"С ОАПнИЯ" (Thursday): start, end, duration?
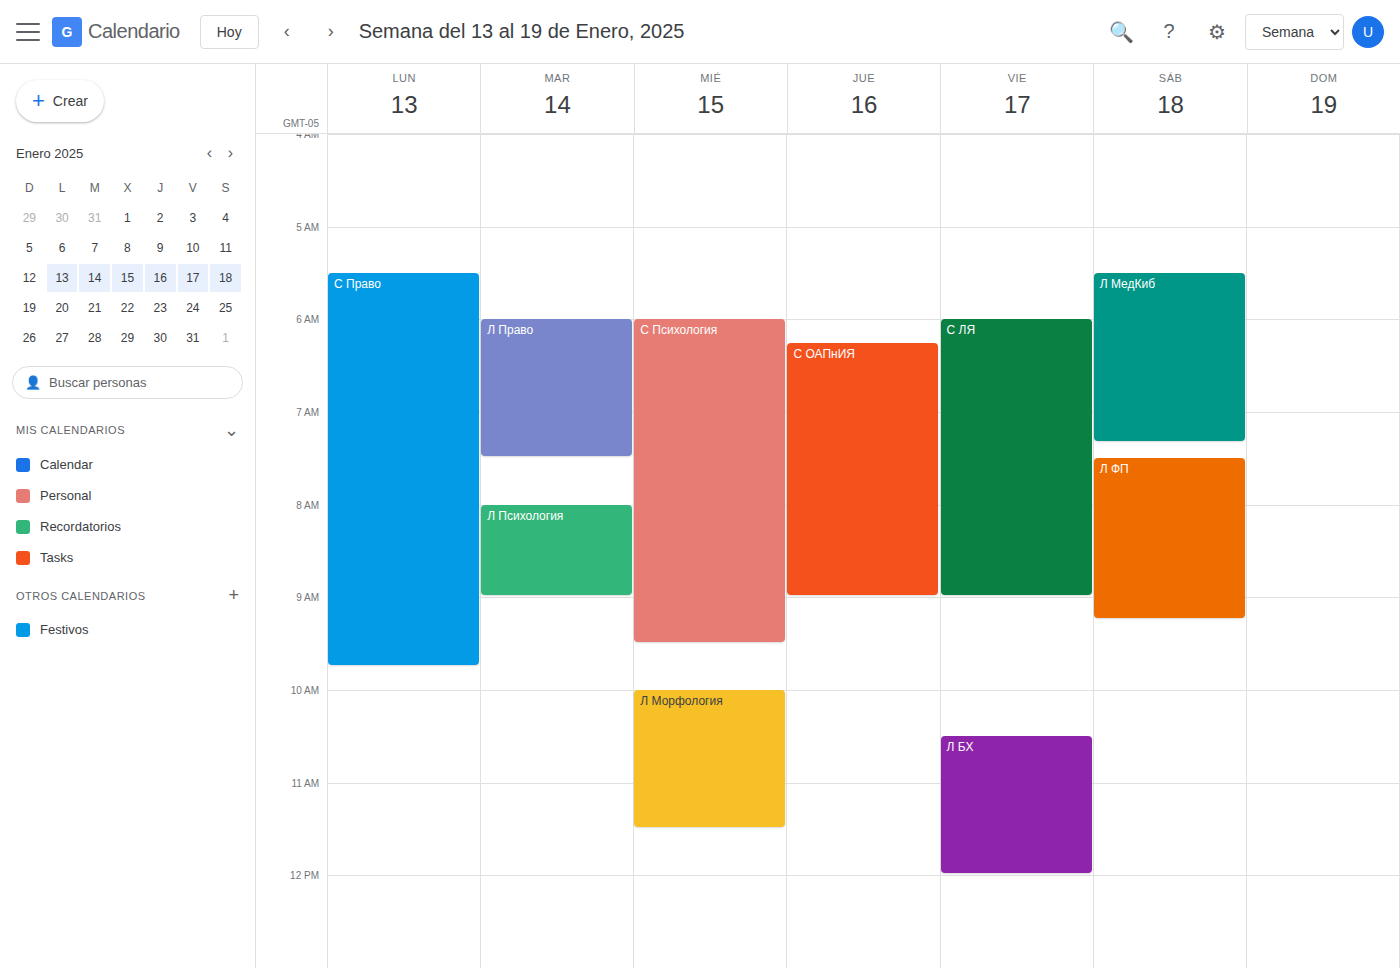
6:15 AM to 9:00 AM, 2 hours 45 minutes